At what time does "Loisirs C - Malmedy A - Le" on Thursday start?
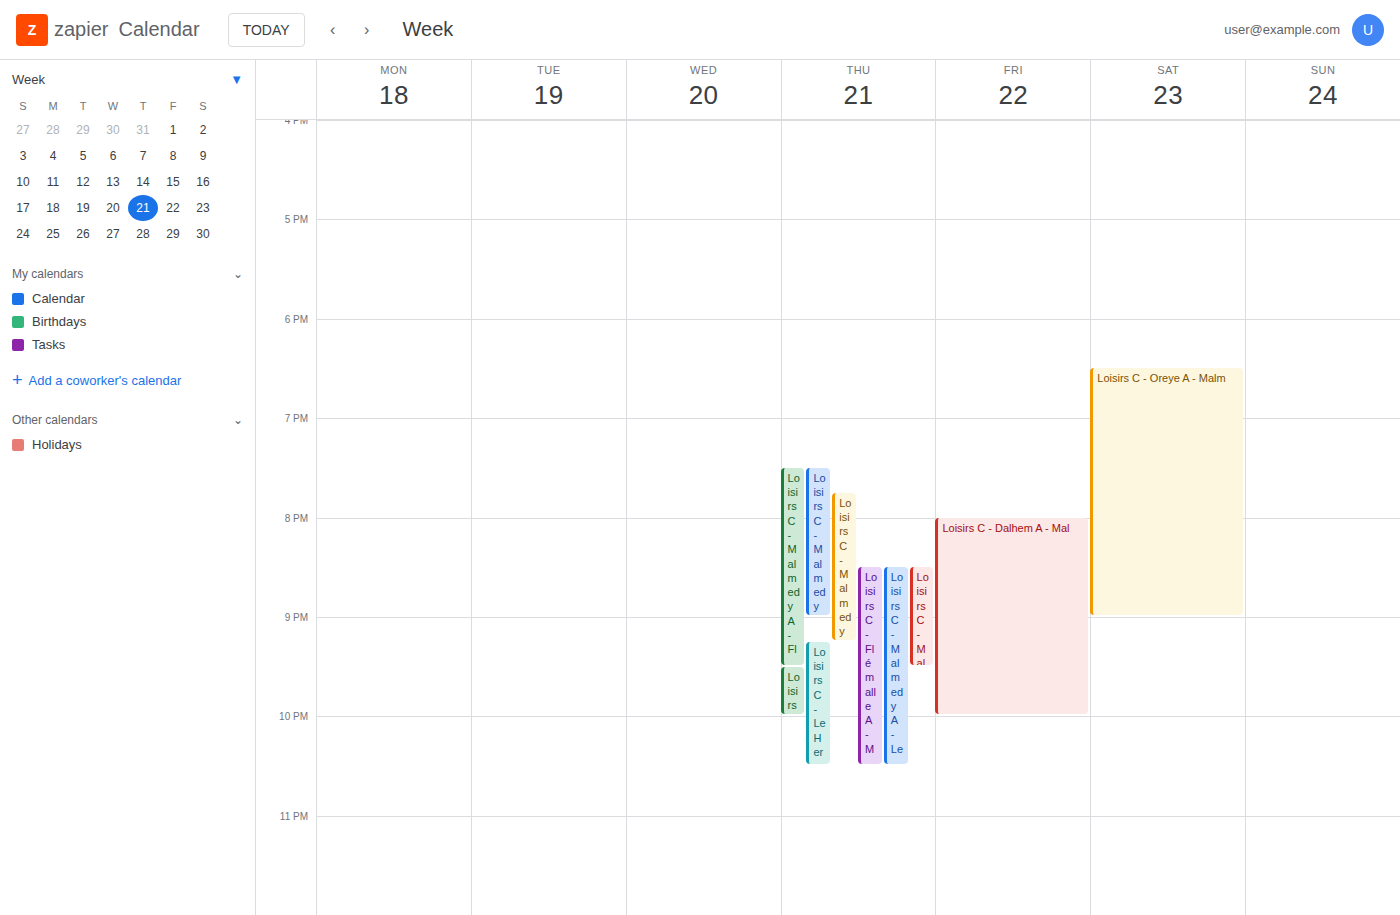
20:30